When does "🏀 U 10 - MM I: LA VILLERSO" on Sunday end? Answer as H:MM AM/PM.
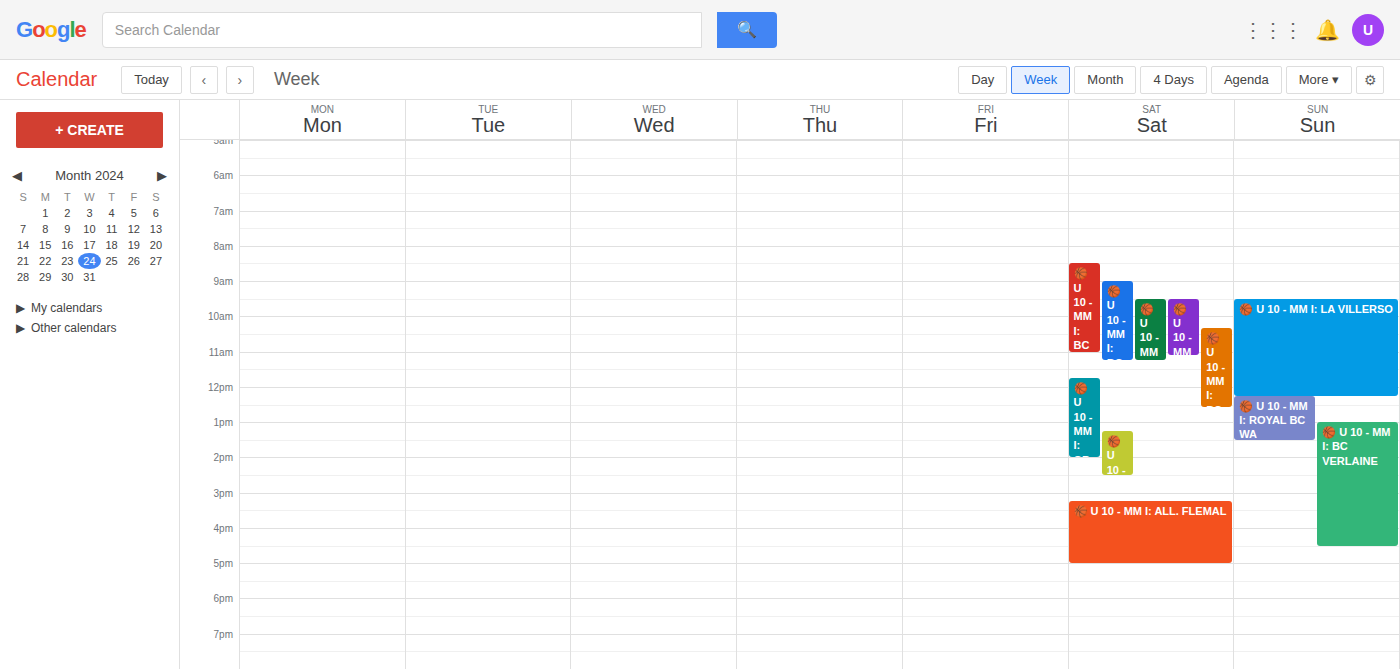
12:15 PM